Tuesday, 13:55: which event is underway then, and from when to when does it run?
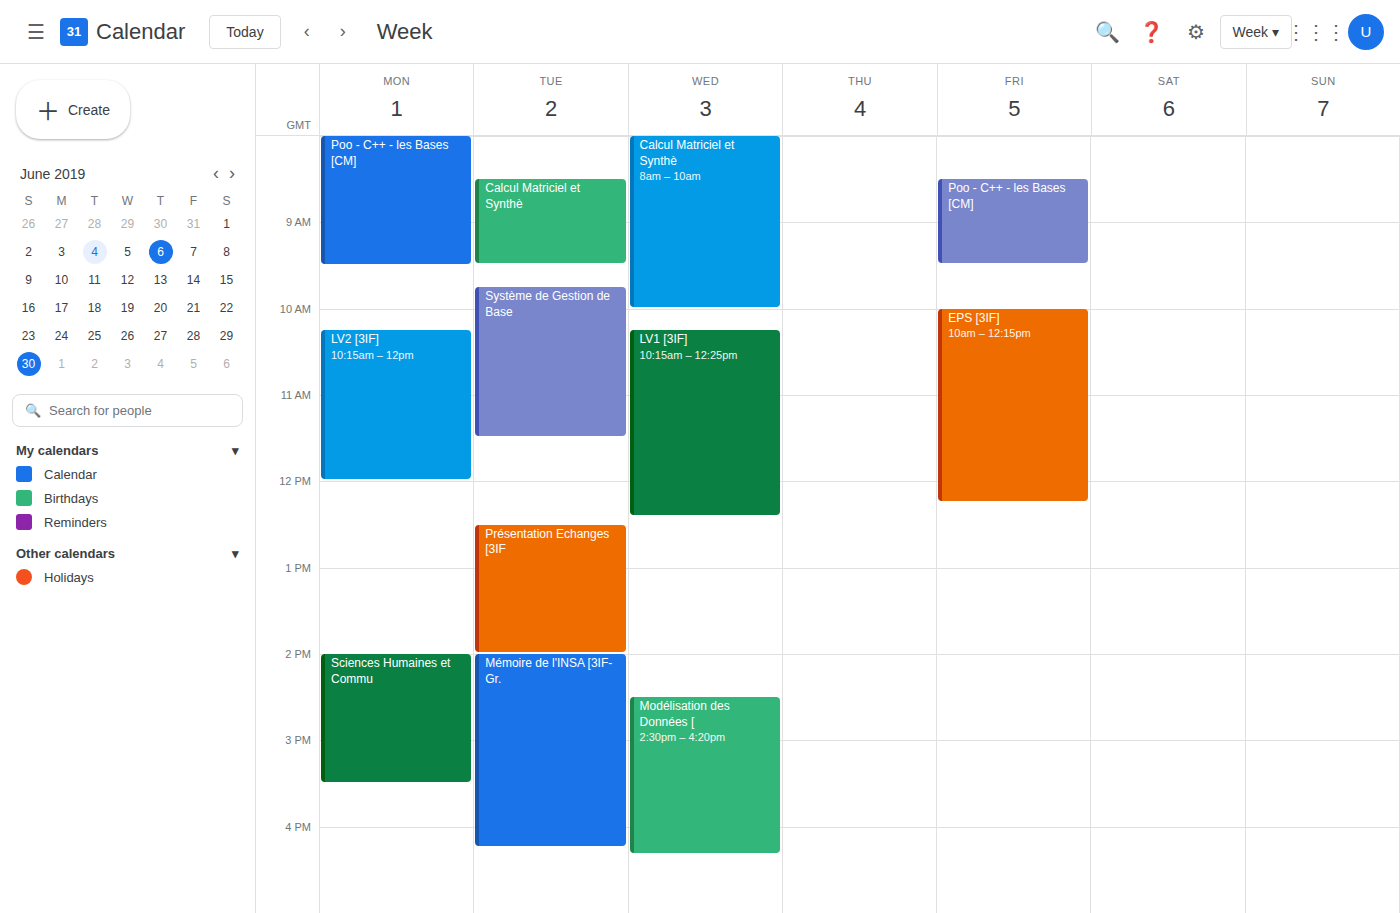
"Présentation Echanges [3IF", 12:30 to 14:00